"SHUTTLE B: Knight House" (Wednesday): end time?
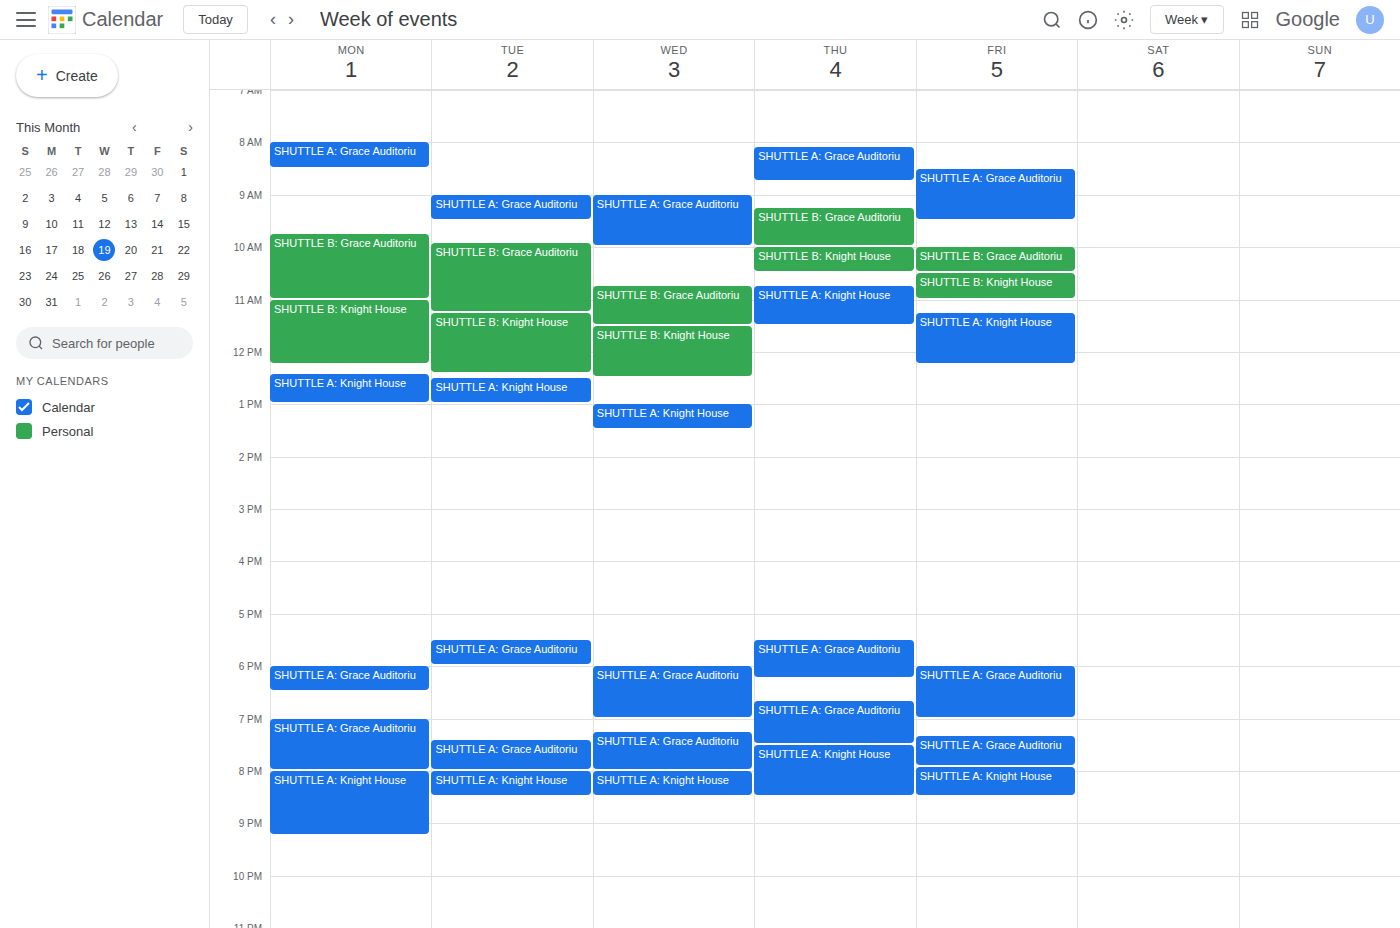
12:30 PM